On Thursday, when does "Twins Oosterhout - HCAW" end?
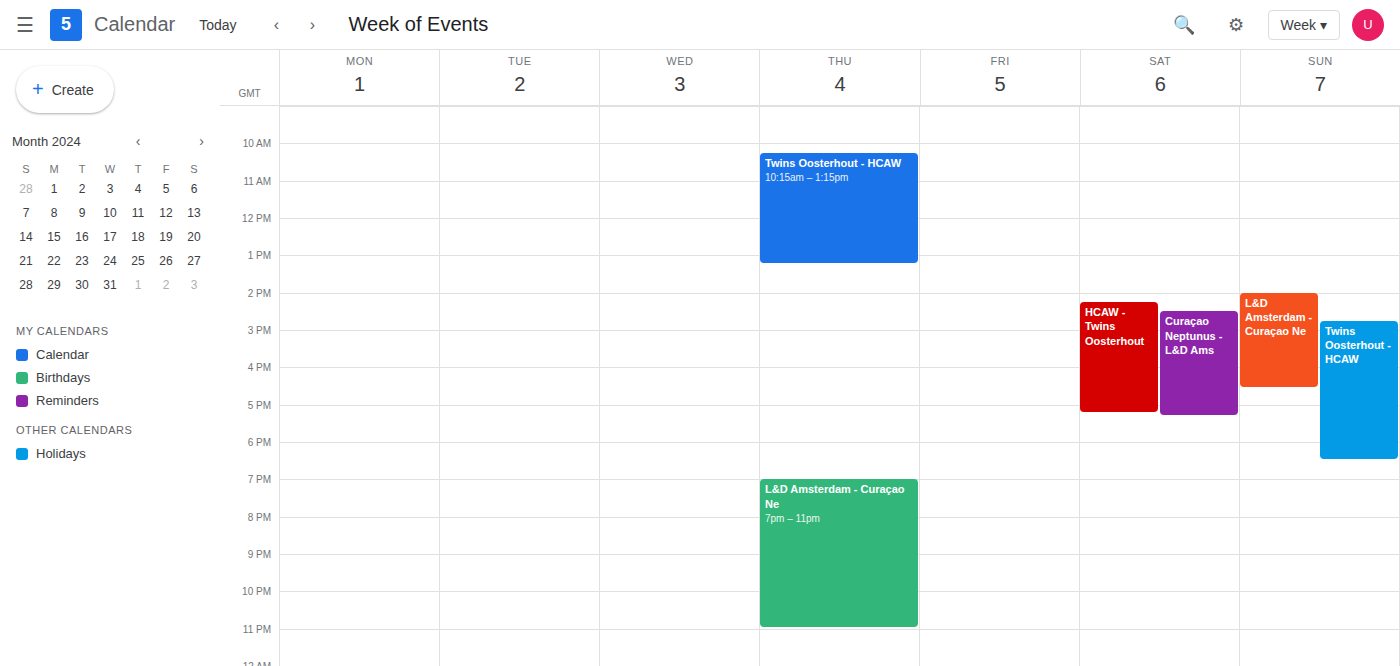
1:15 PM